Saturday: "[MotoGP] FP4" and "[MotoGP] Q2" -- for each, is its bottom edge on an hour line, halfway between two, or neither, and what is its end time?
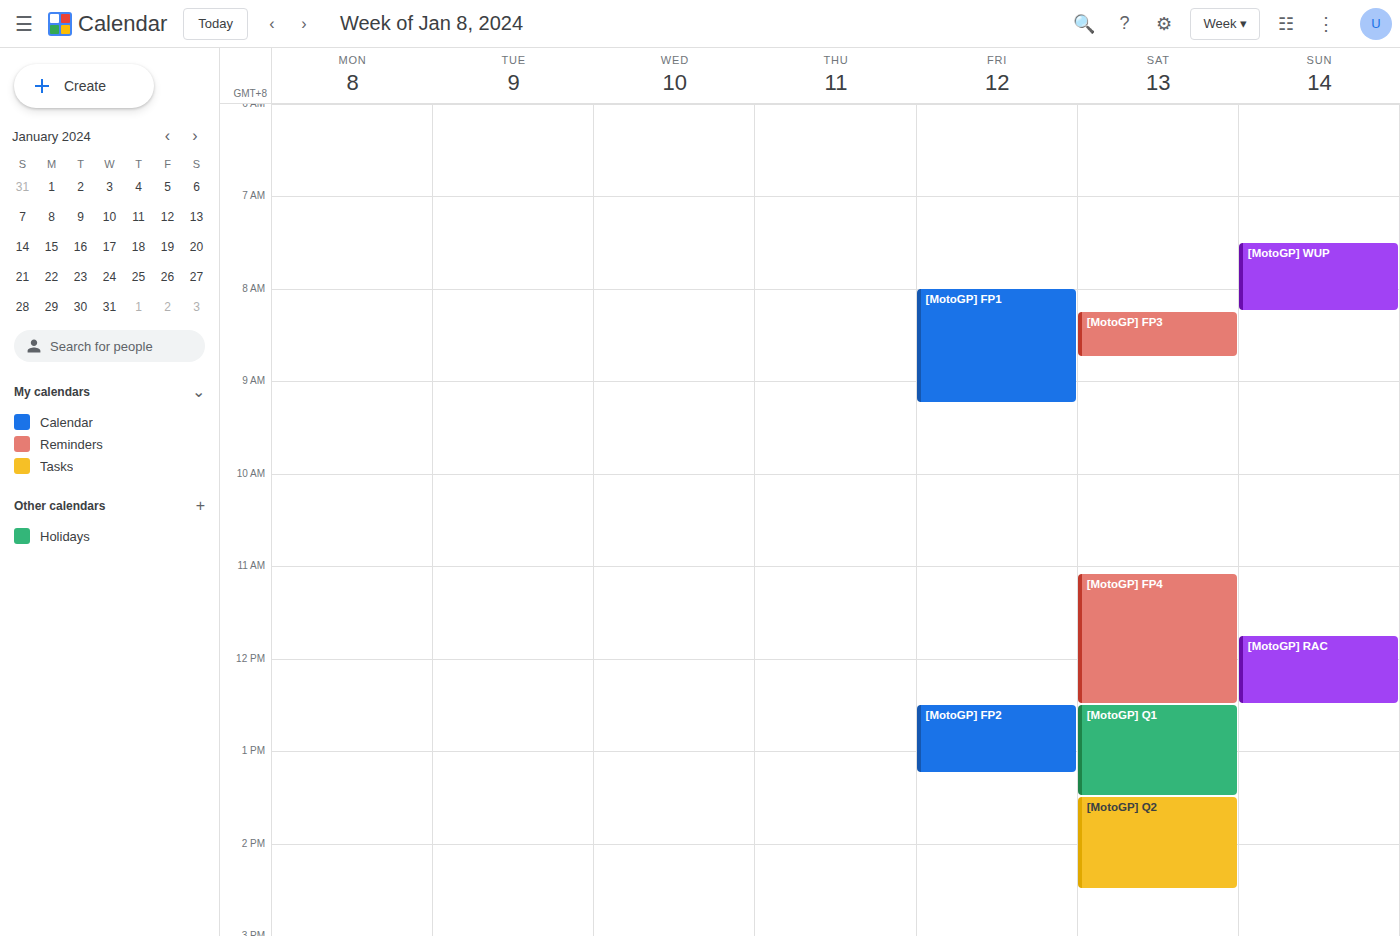
"[MotoGP] FP4": 12:30 PM, halfway between the 12 PM and 1 PM lines. "[MotoGP] Q2": 2:30 PM, halfway between the 2 PM and 3 PM lines.